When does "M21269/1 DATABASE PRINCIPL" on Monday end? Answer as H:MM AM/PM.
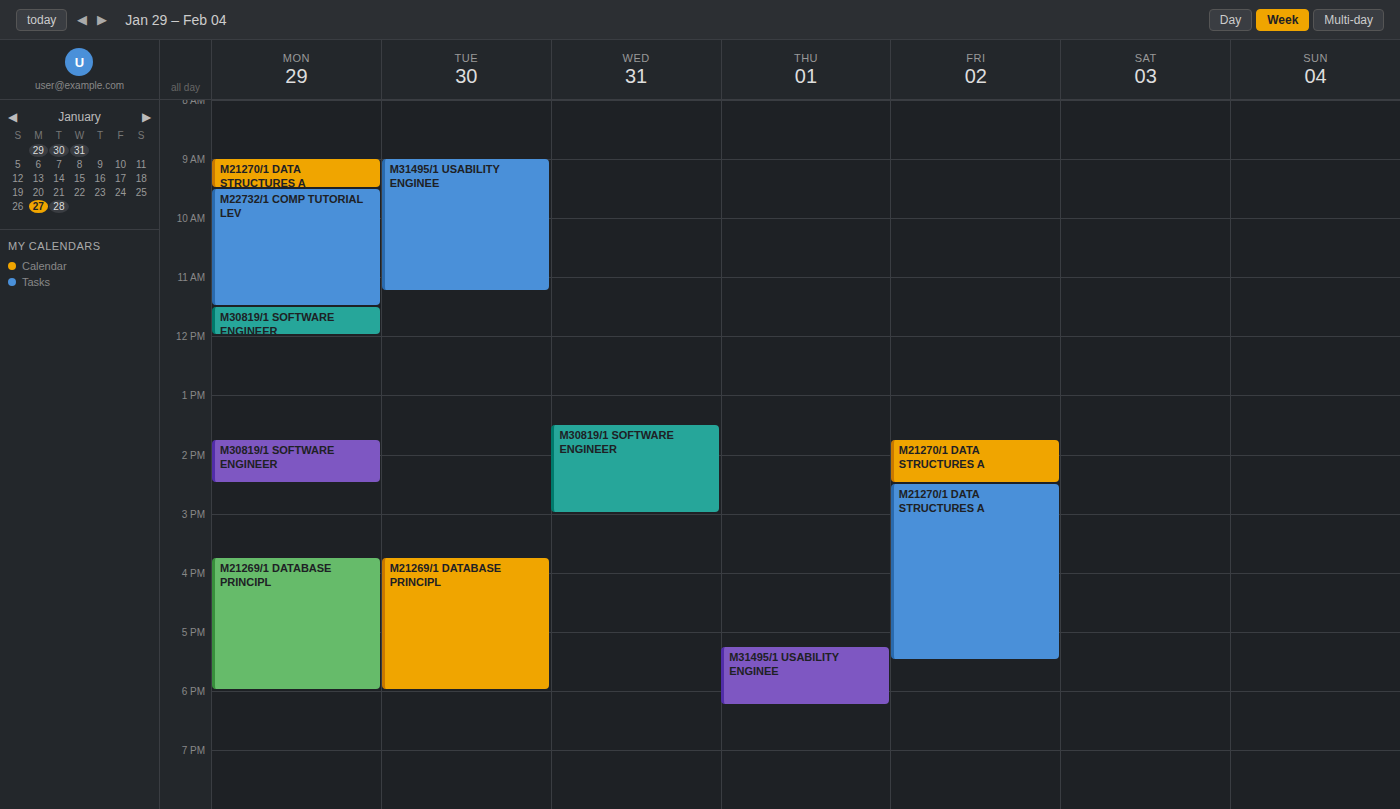
6:00 PM